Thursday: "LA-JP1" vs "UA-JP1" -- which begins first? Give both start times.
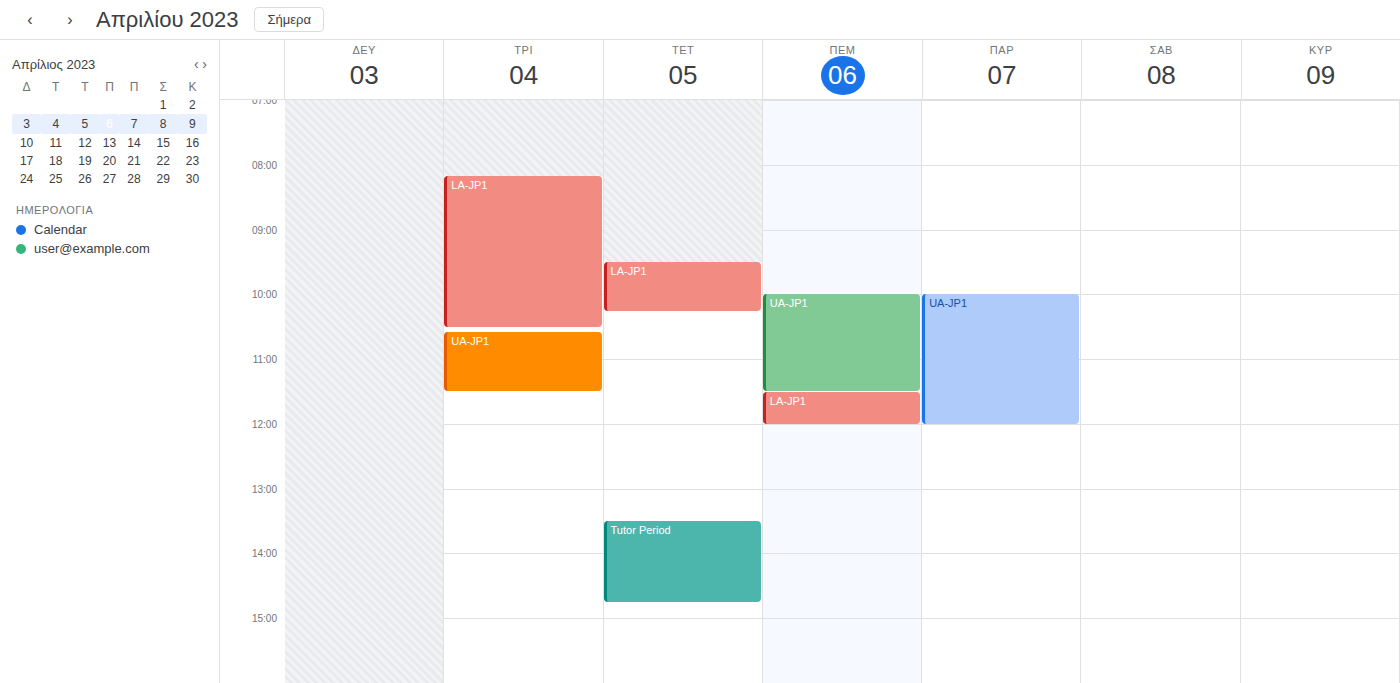
"UA-JP1" 10:00 AM; "LA-JP1" 11:30 AM.